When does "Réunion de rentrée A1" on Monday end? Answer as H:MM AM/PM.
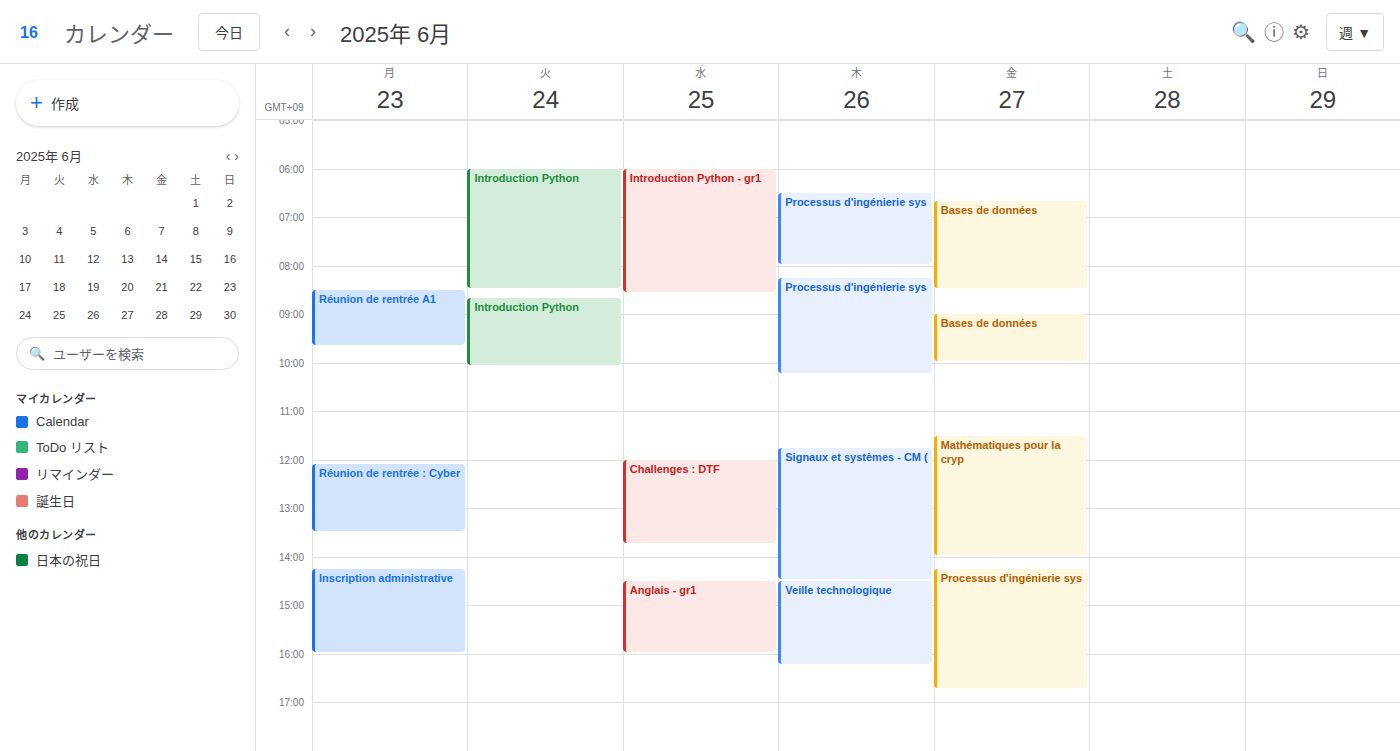
9:40 AM